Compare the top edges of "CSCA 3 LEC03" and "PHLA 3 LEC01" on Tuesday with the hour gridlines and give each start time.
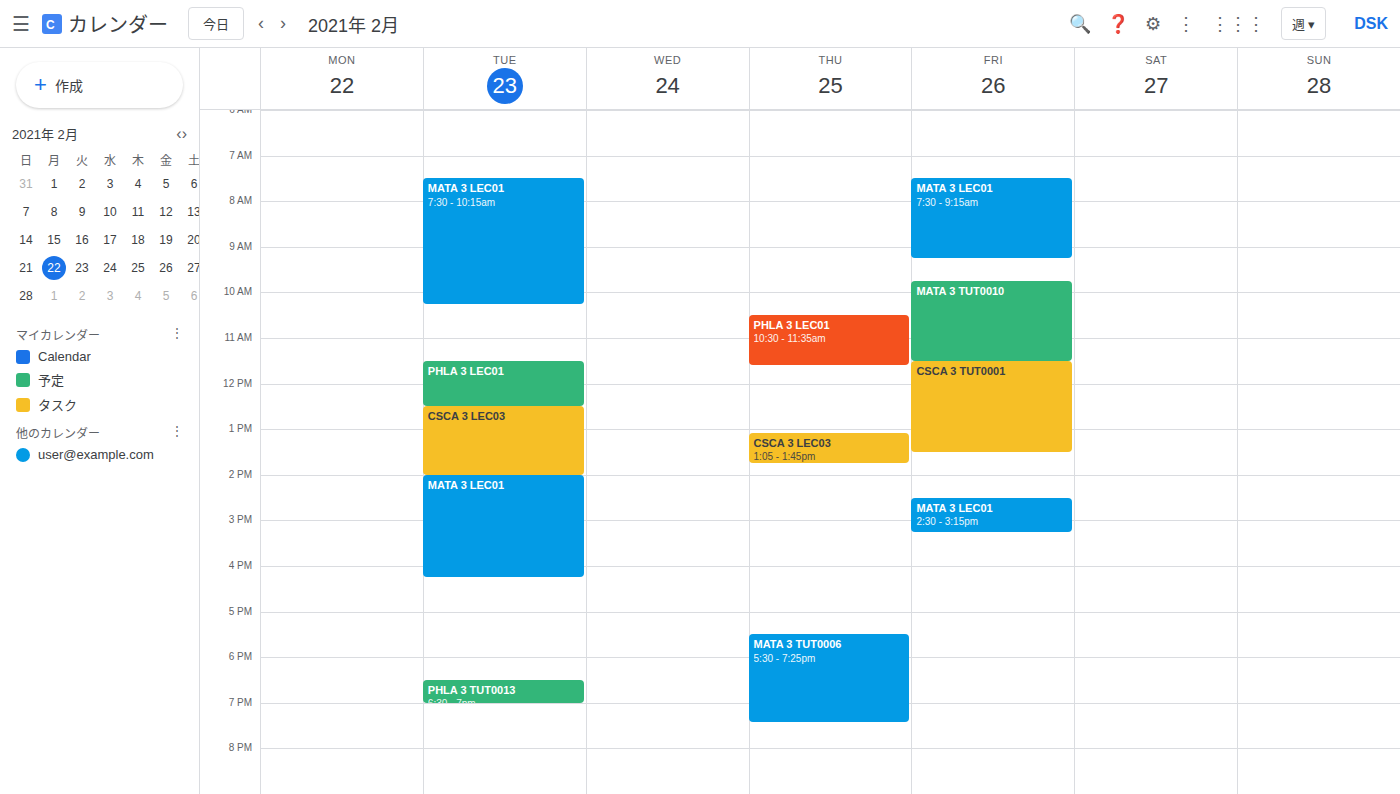
"CSCA 3 LEC03": 12:30 PM, halfway between the 12 PM and 1 PM lines. "PHLA 3 LEC01": 11:30 AM, halfway between the 11 AM and 12 PM lines.